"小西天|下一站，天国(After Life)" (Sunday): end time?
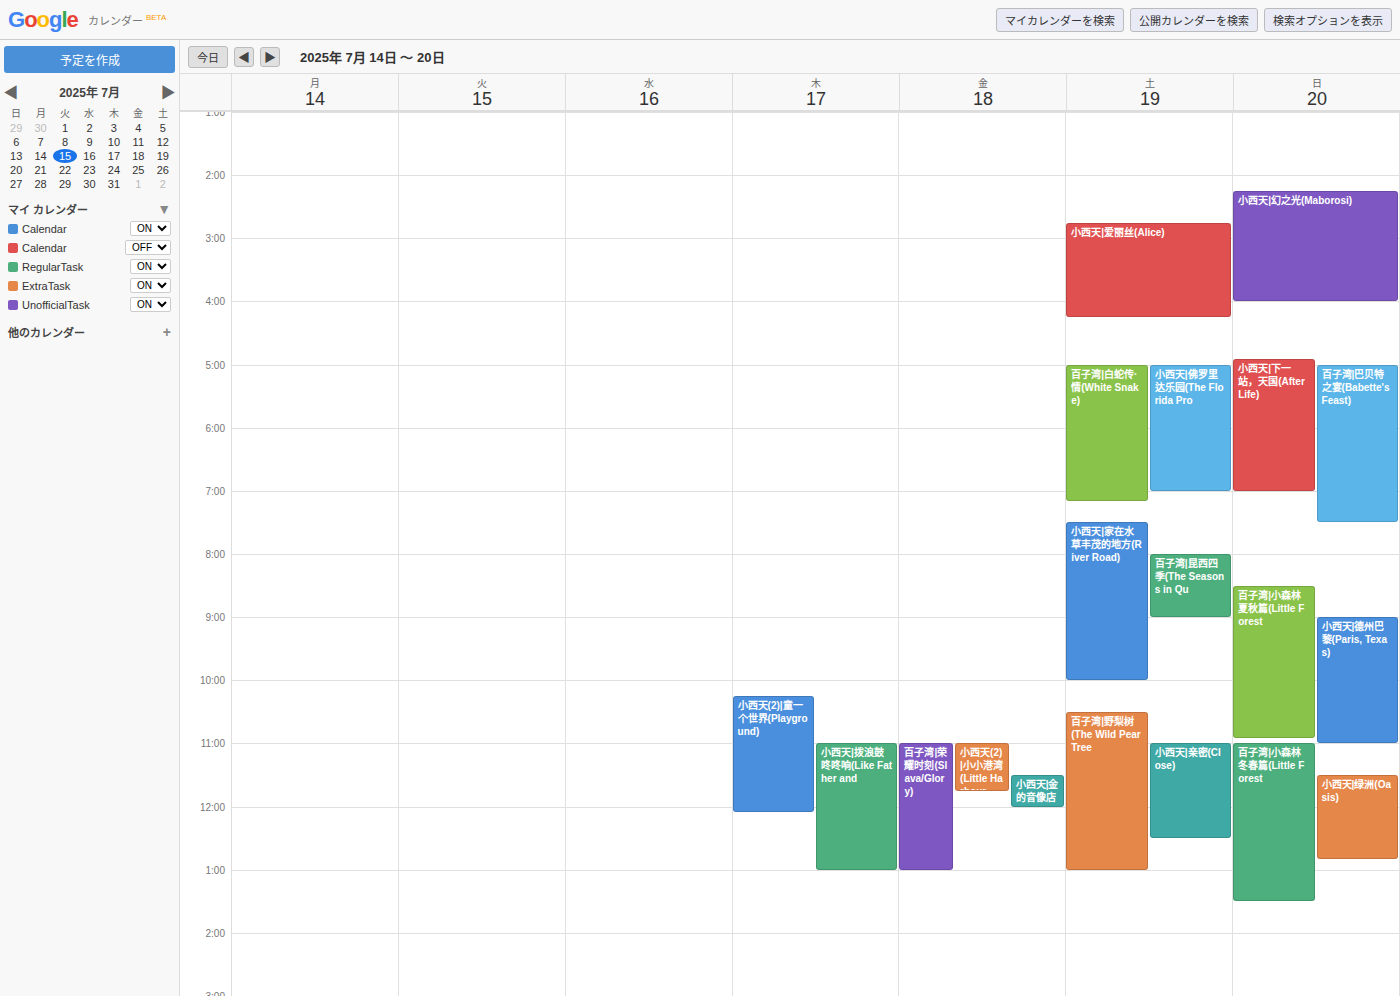
7:00 AM